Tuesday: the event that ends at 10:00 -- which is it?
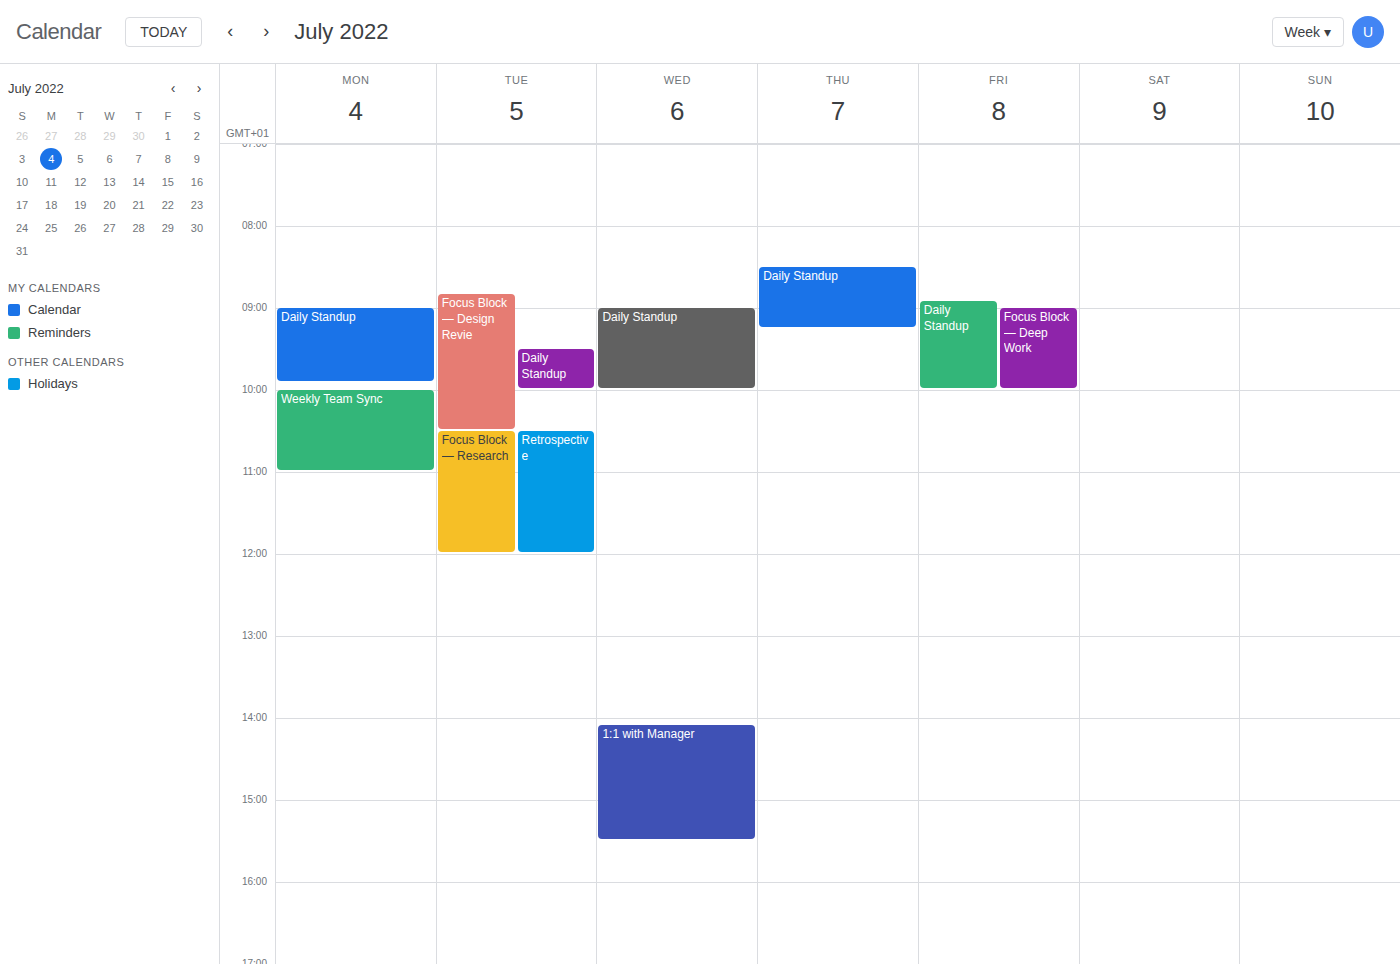
"Daily Standup"